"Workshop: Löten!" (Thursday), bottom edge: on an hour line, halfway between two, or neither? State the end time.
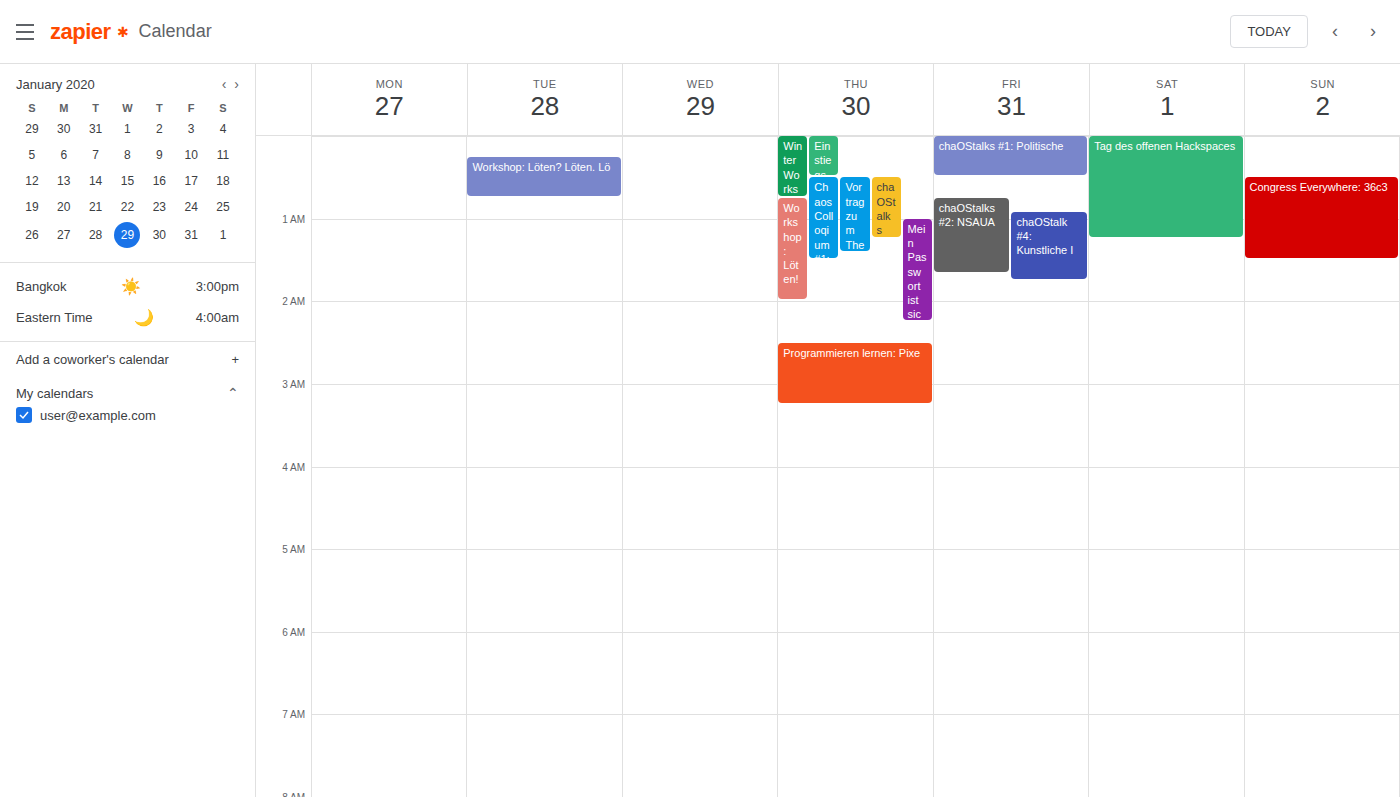
2:00 AM -- exactly on the 2 AM line.